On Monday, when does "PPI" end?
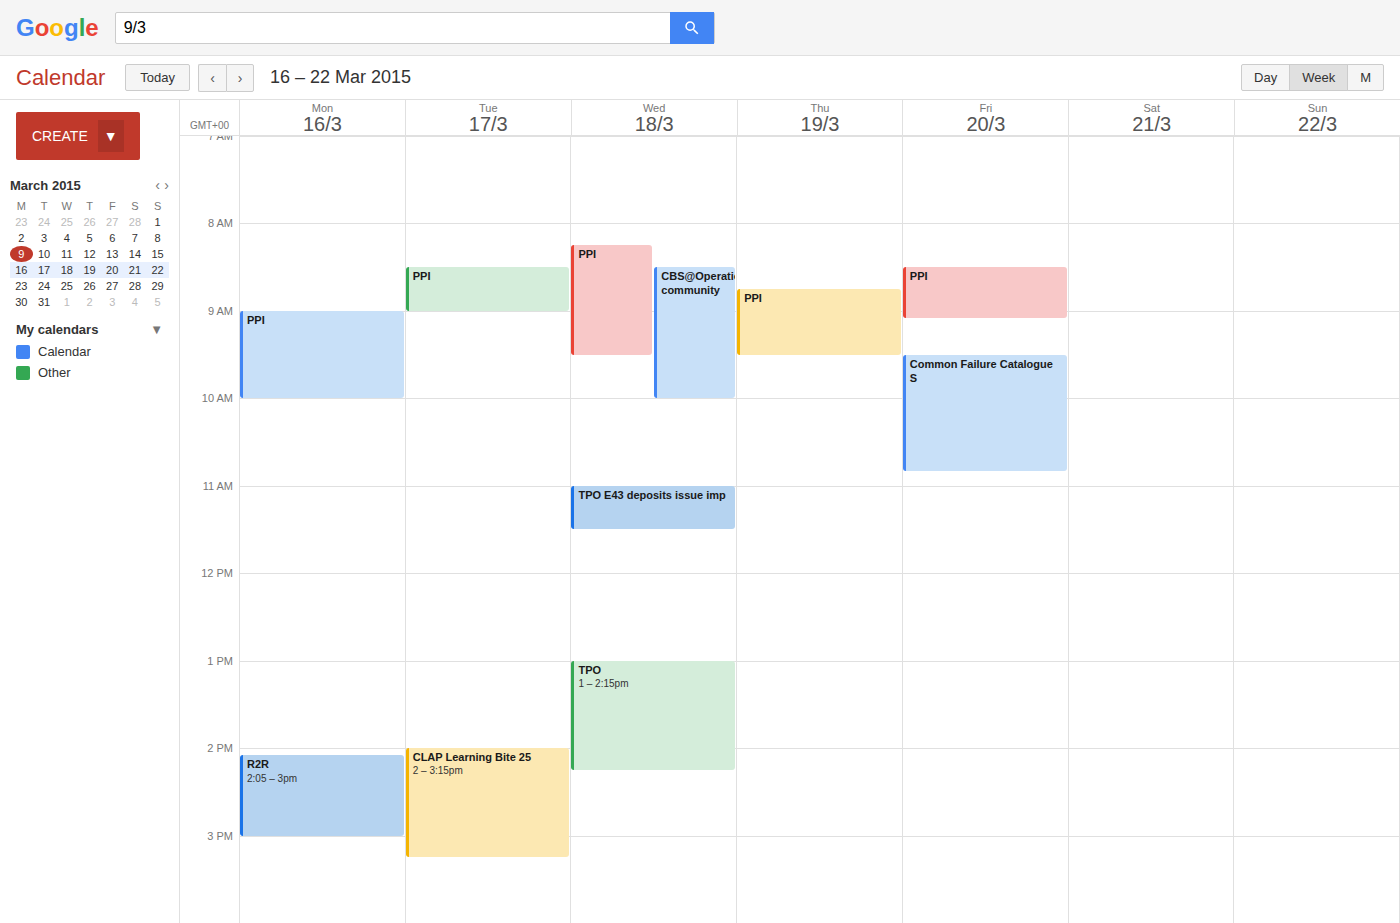
10:00 AM